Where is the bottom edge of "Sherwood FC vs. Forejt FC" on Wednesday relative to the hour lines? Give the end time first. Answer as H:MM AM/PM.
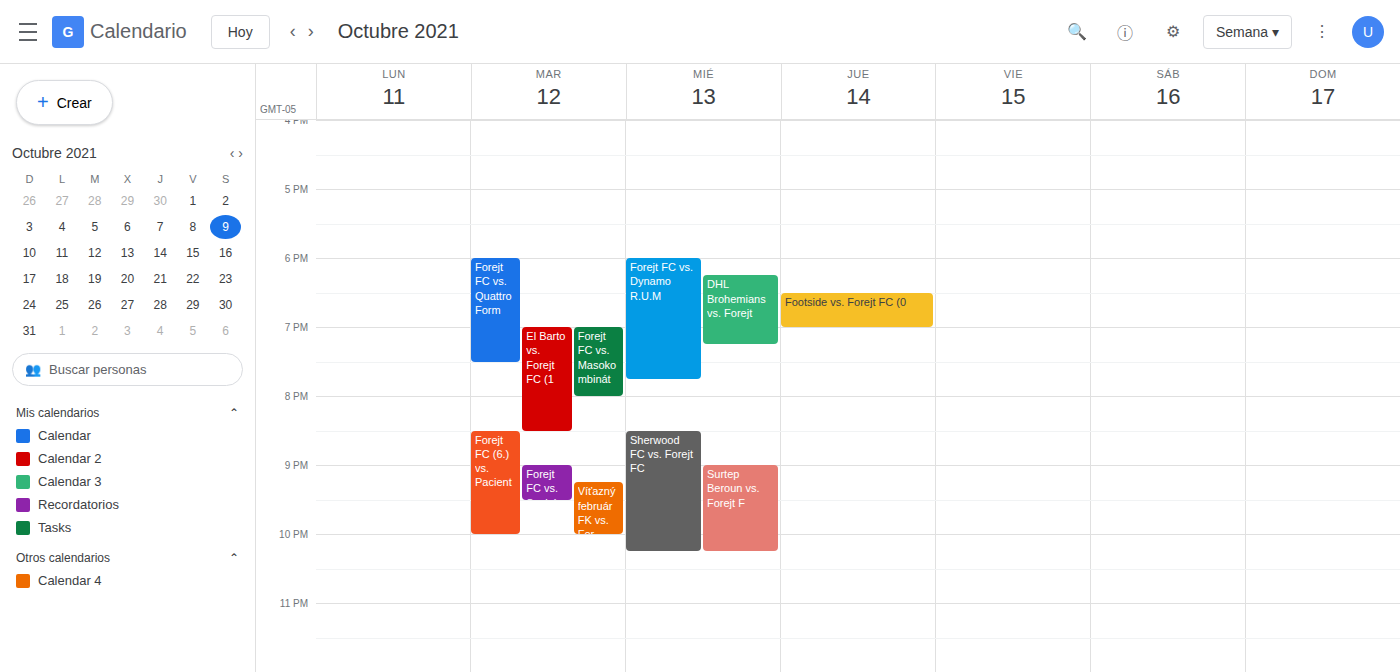
10:15 PM -- neither: a quarter of the way from the 10 PM line to the 11 PM line.